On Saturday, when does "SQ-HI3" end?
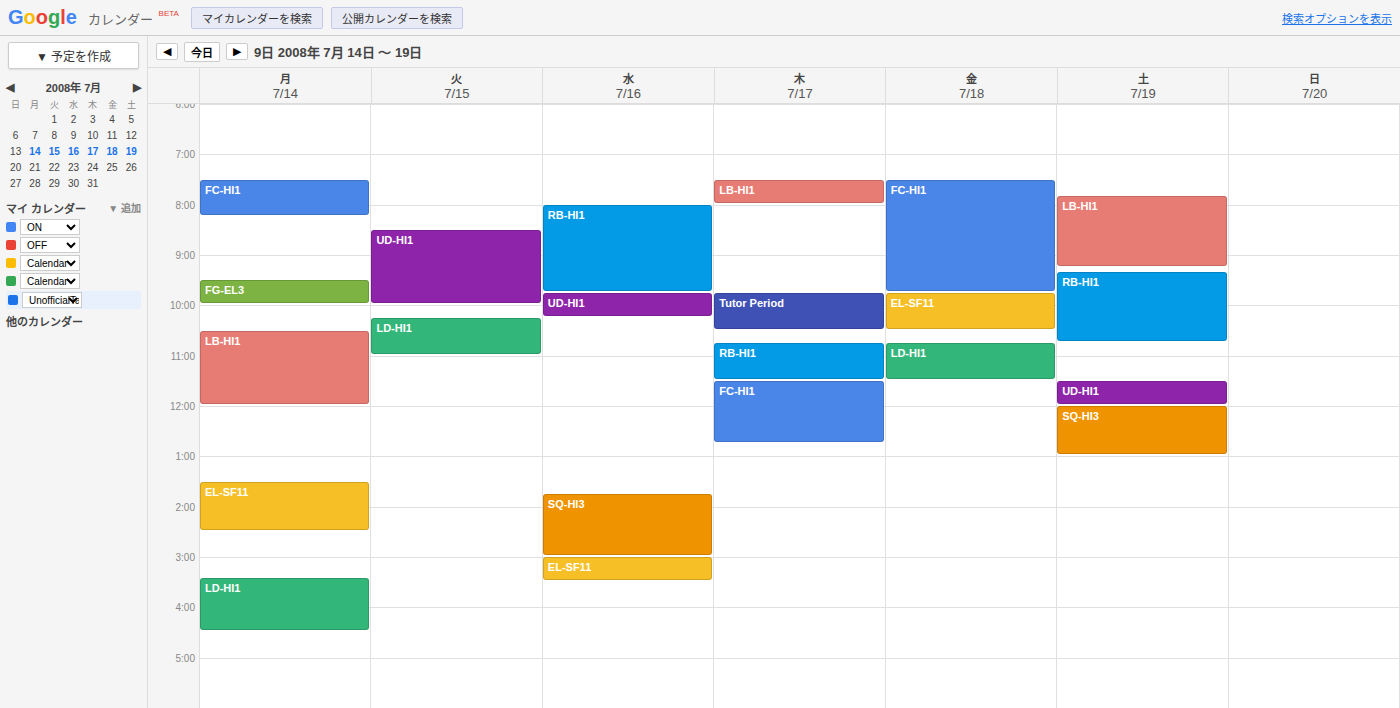
13:00